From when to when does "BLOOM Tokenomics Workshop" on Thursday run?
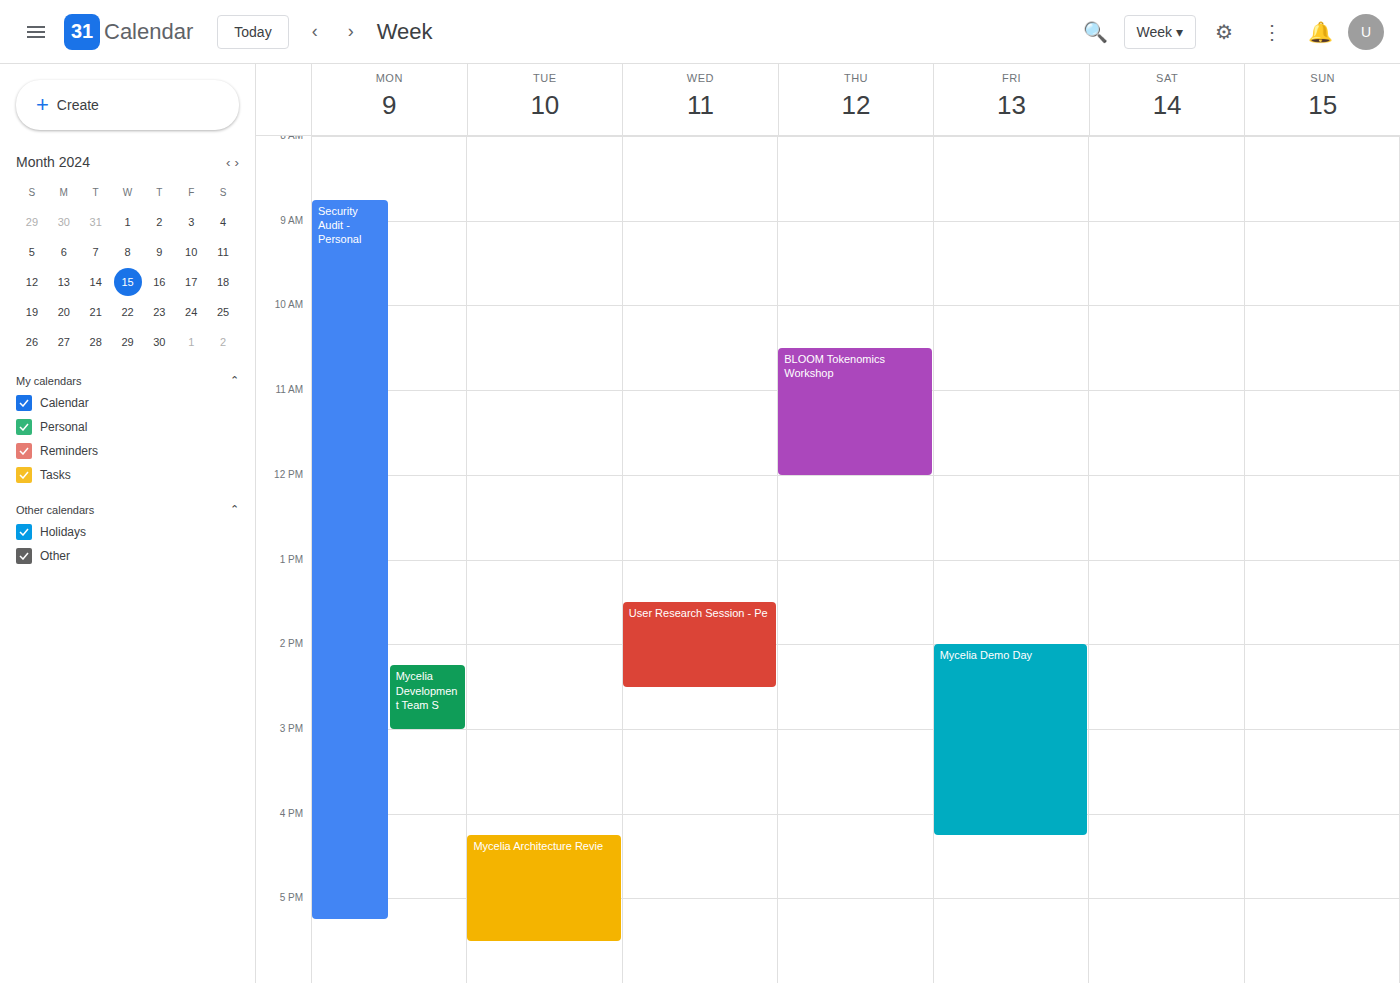
10:30 AM to 12:00 PM